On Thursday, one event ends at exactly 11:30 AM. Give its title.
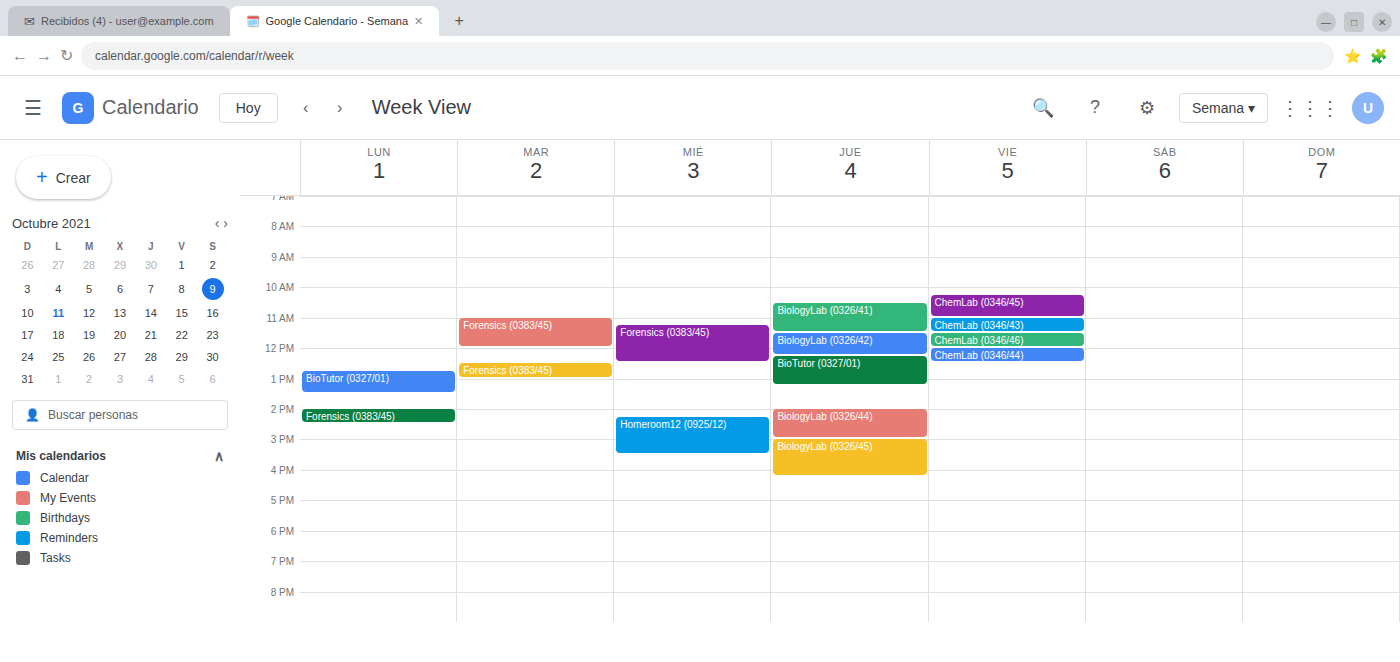
"BiologyLab (0326/41)"